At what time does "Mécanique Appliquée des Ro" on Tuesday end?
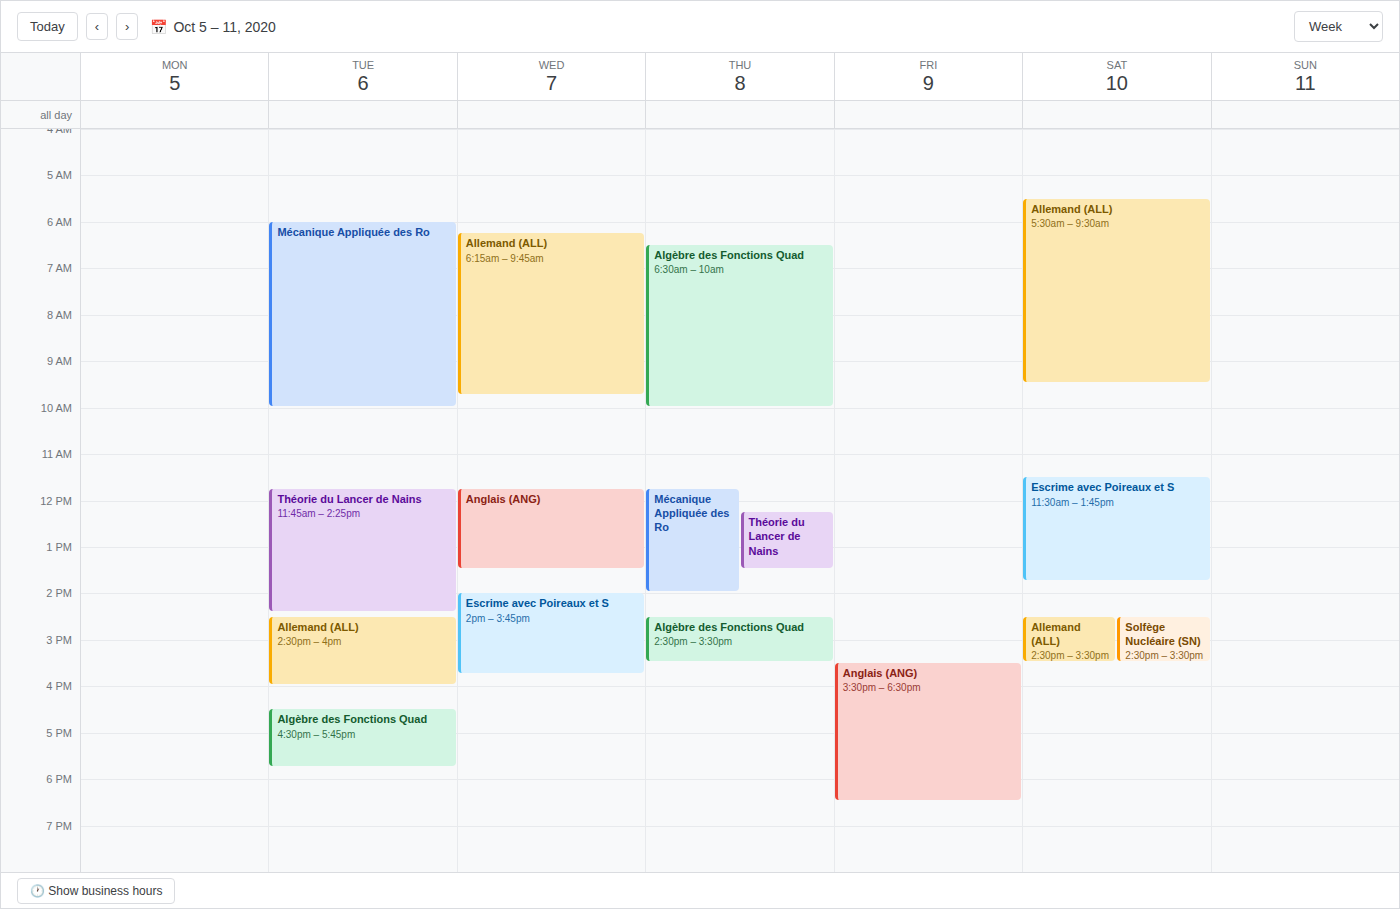
10:00 AM